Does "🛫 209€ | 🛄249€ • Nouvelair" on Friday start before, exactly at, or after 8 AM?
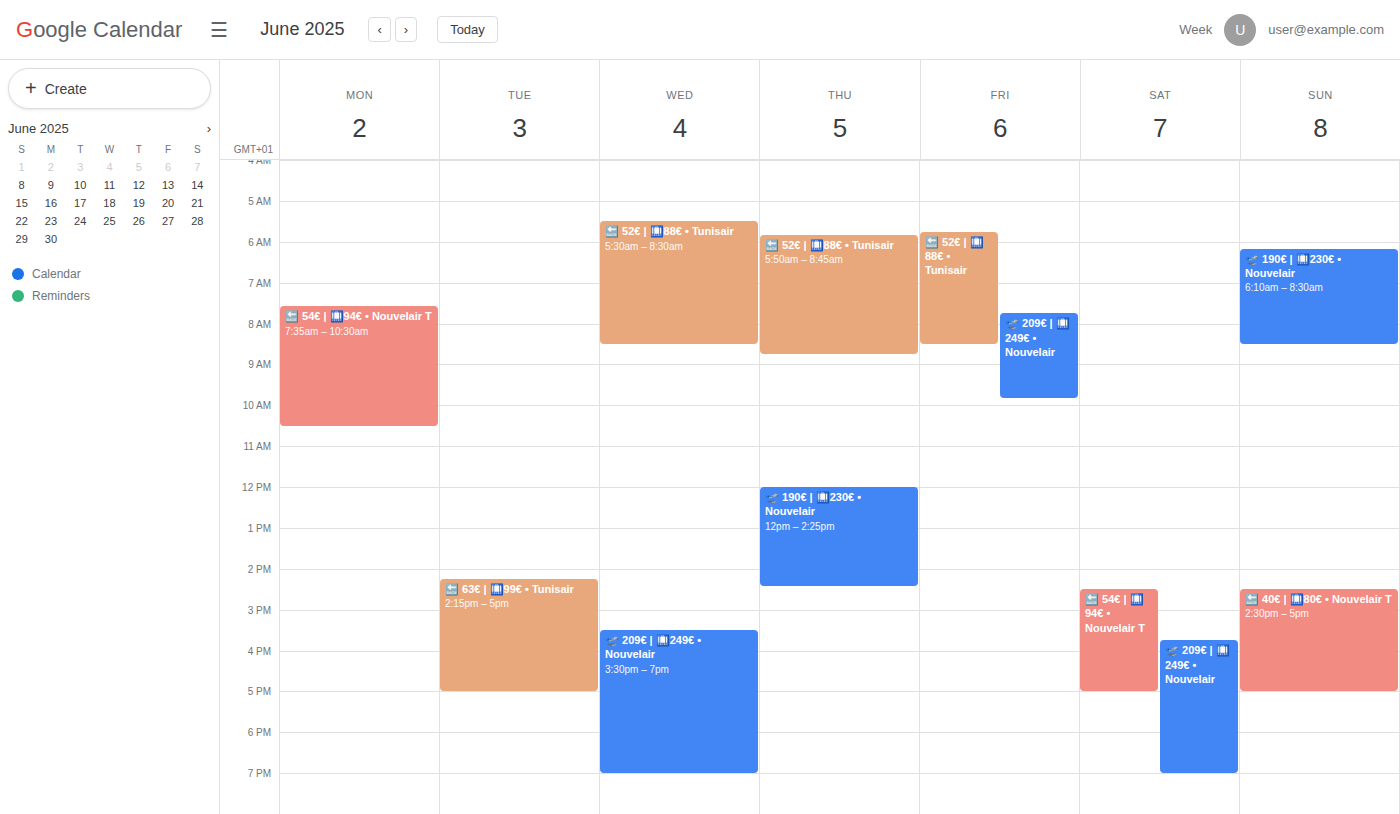
7:45 AM -- before 8 AM, 15 minutes above the 8 AM line.